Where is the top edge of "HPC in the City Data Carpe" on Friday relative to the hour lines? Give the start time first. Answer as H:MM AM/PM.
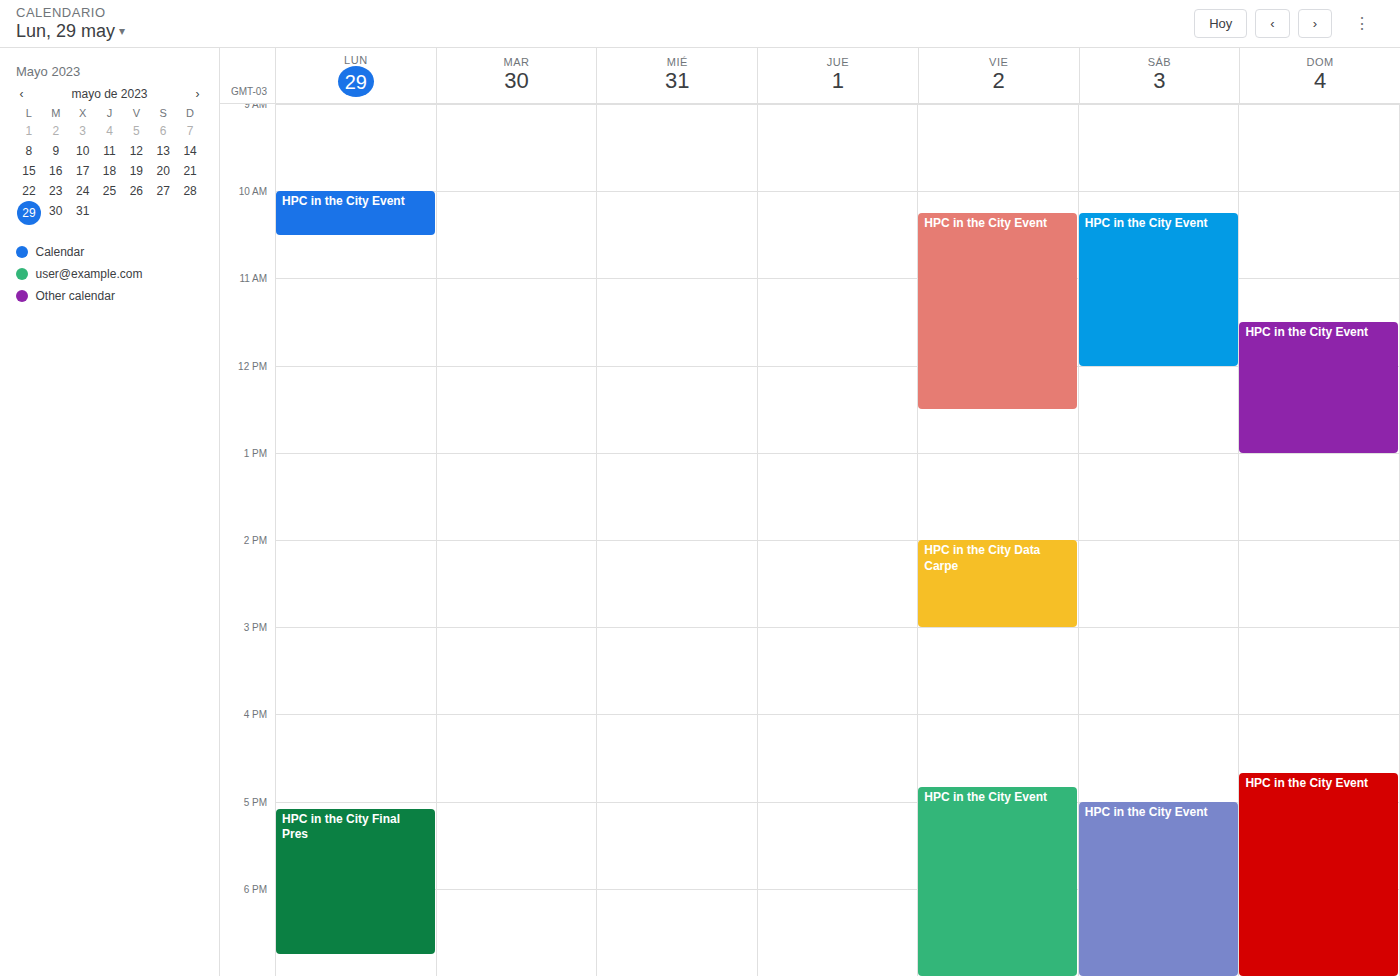
2:00 PM -- exactly on the 2 PM line.